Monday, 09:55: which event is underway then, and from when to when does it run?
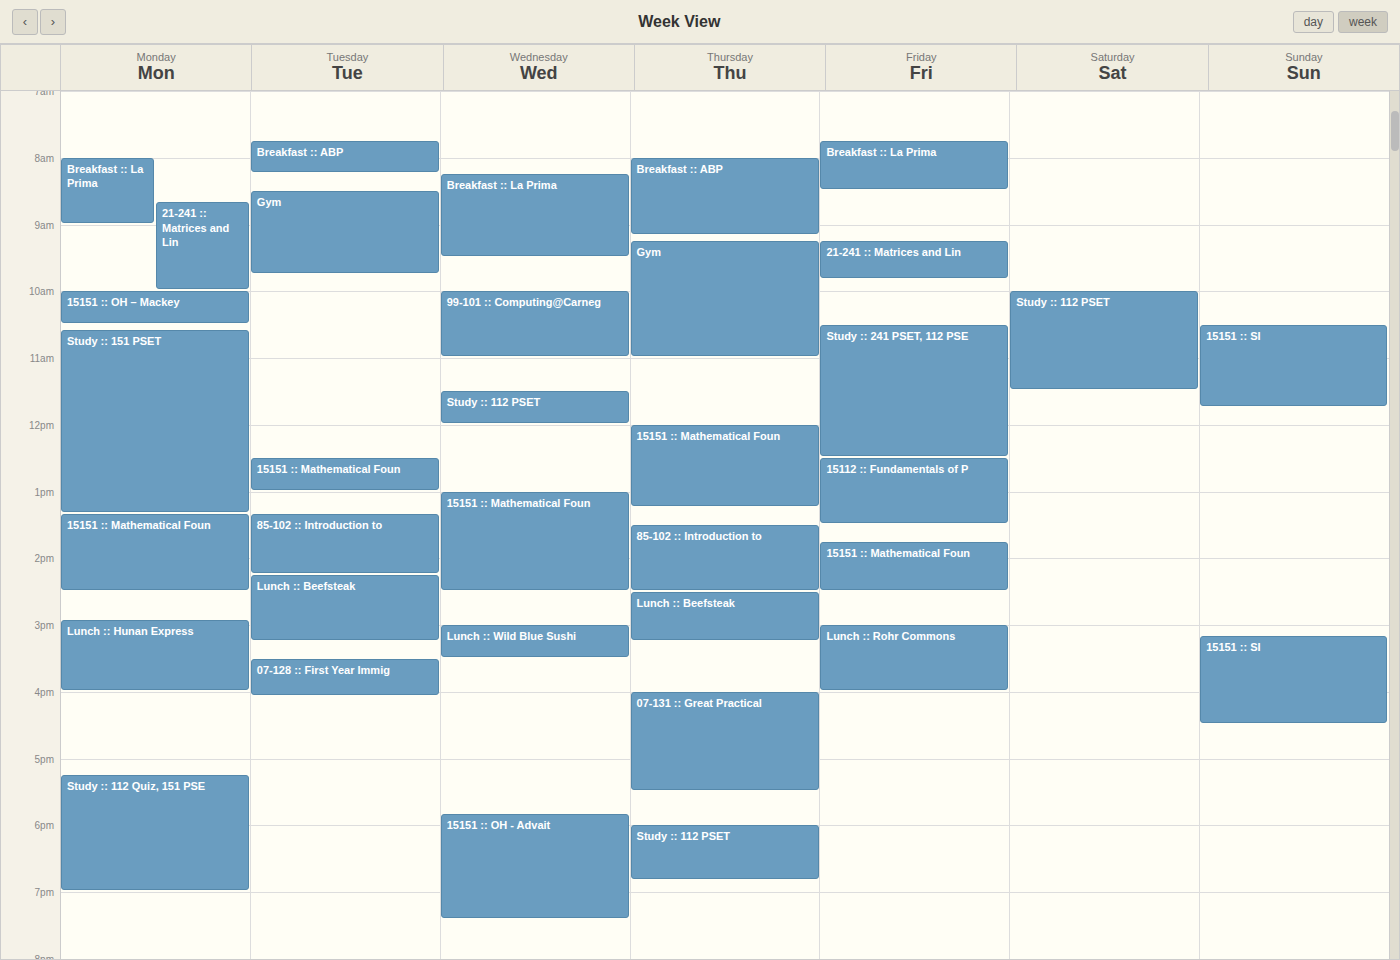
"21-241 :: Matrices and Lin", 08:40 to 10:00